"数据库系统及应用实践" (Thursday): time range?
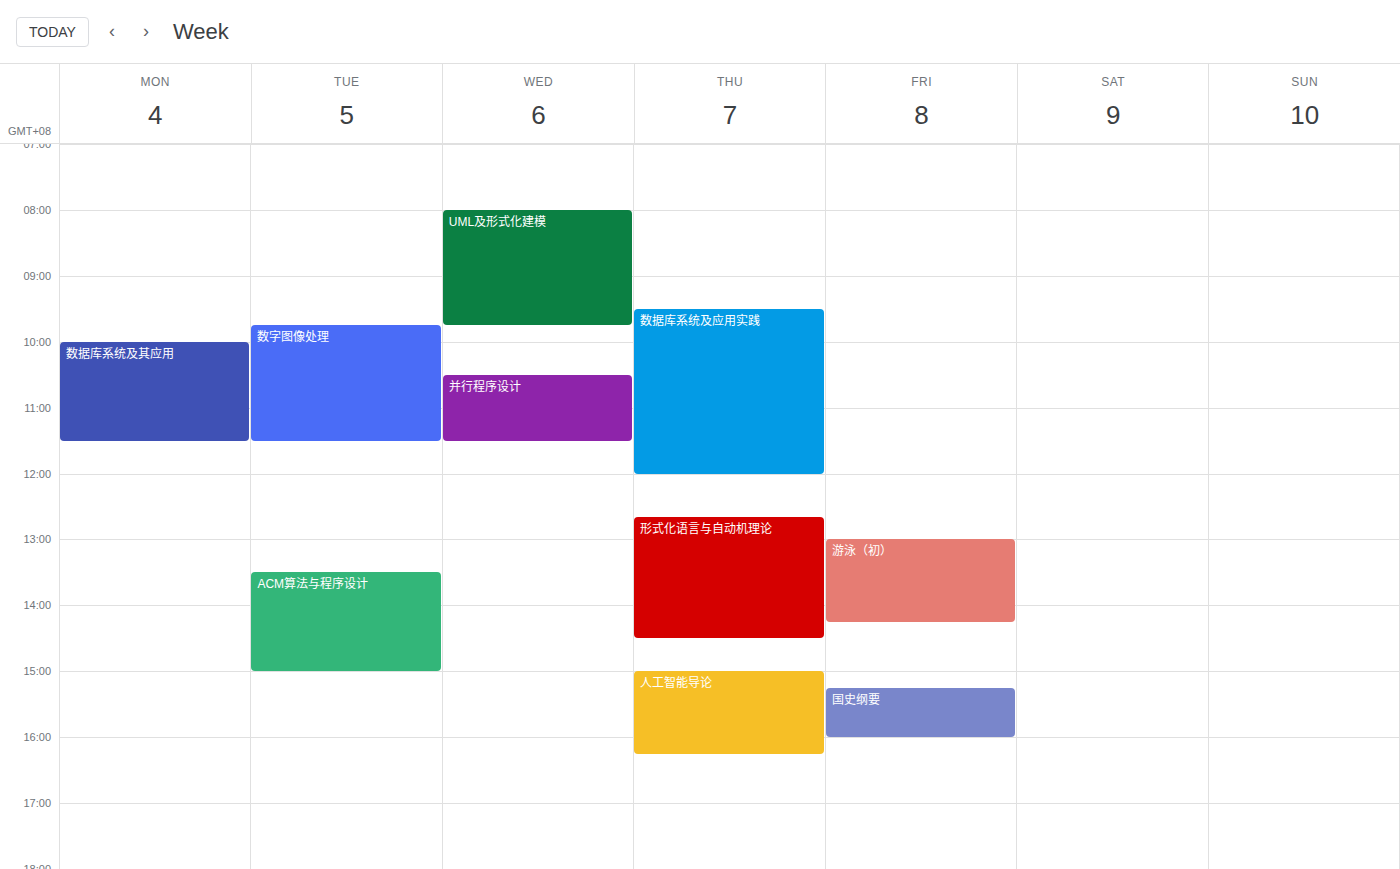
9:30 AM to 12:00 PM